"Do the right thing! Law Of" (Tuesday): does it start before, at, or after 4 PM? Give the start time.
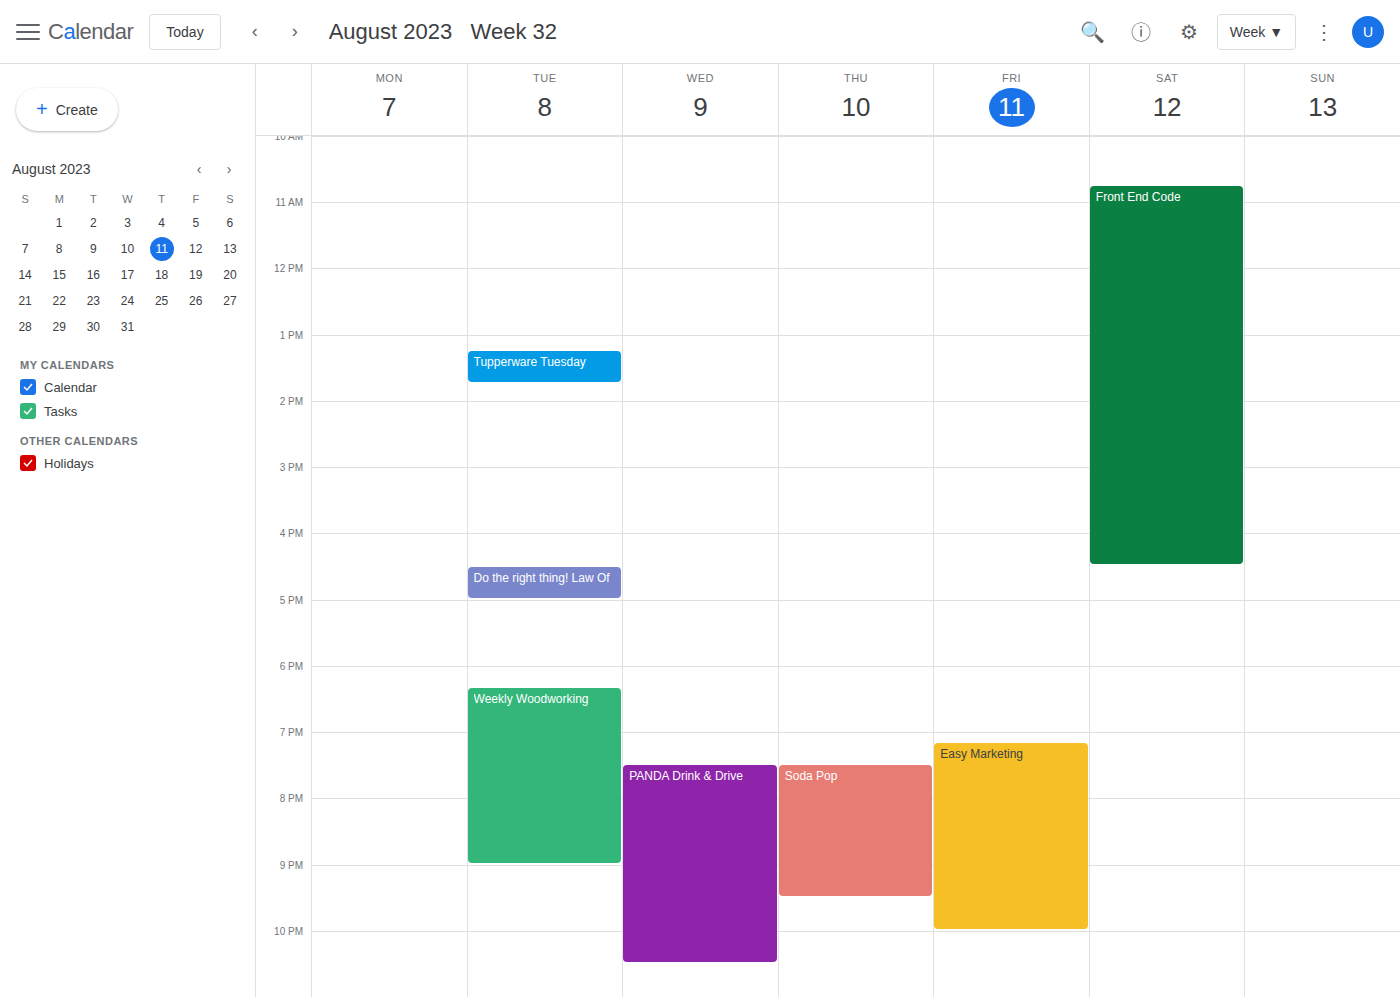
4:30 PM -- after 4 PM, 30 minutes below the 4 PM line.